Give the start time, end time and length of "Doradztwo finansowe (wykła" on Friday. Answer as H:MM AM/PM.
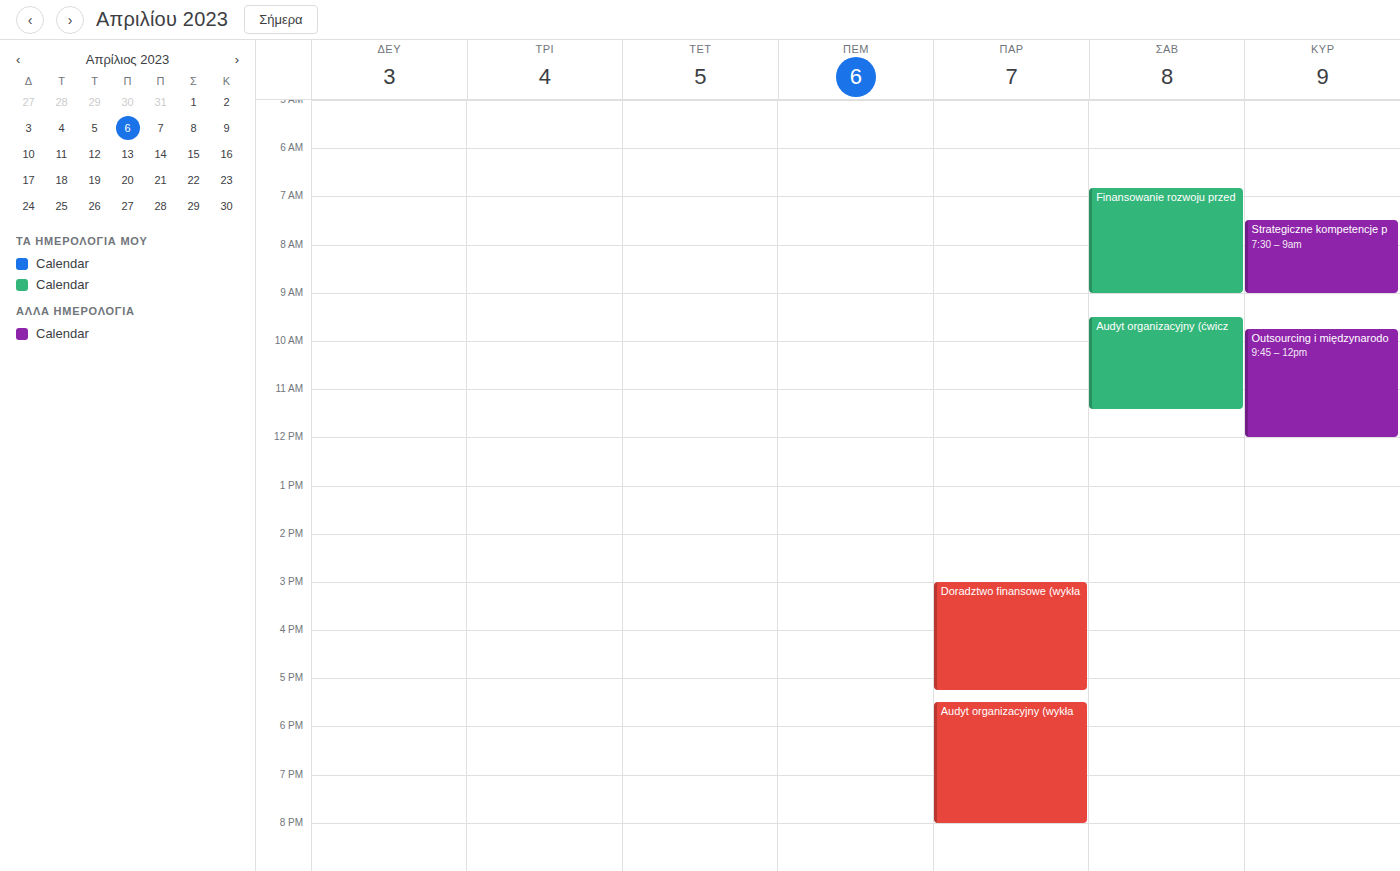
3:00 PM to 5:15 PM, 2 hours 15 minutes